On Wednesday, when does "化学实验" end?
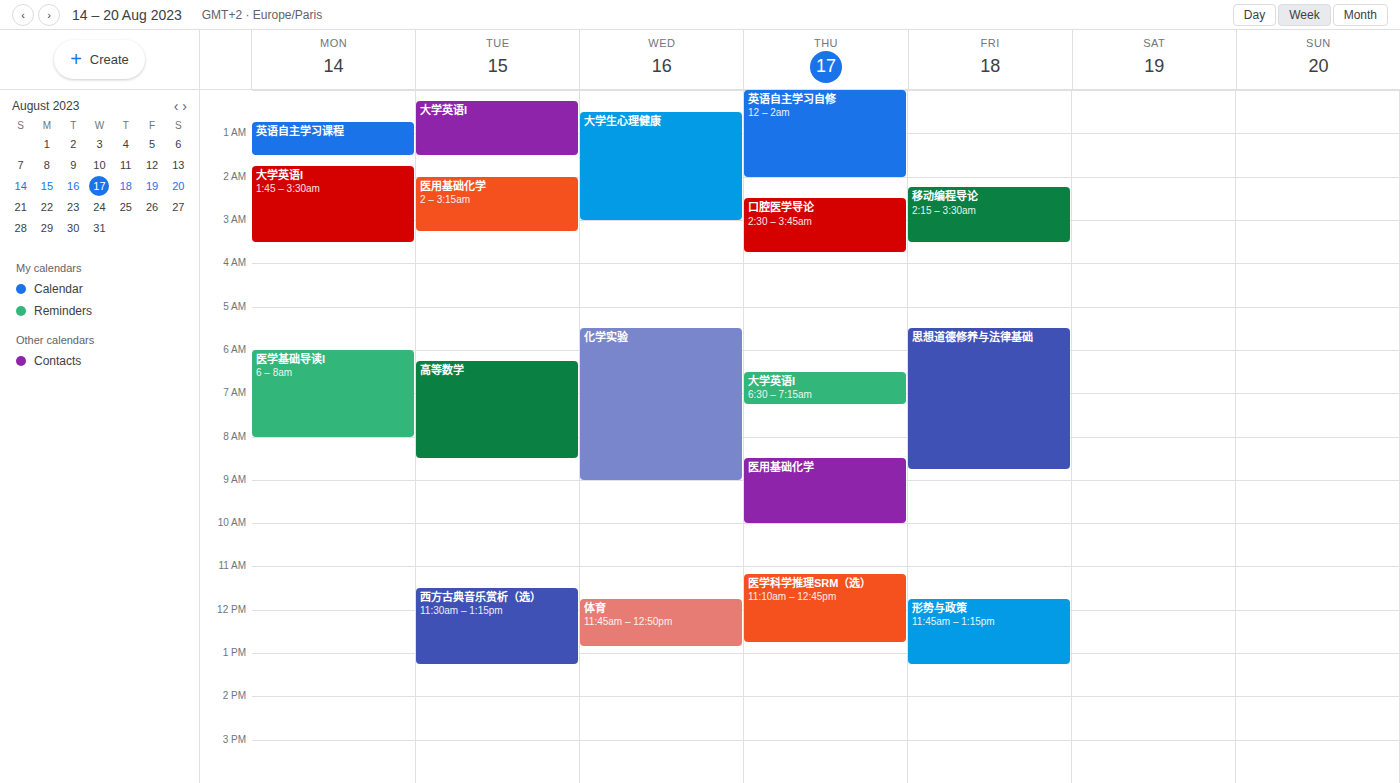
09:00